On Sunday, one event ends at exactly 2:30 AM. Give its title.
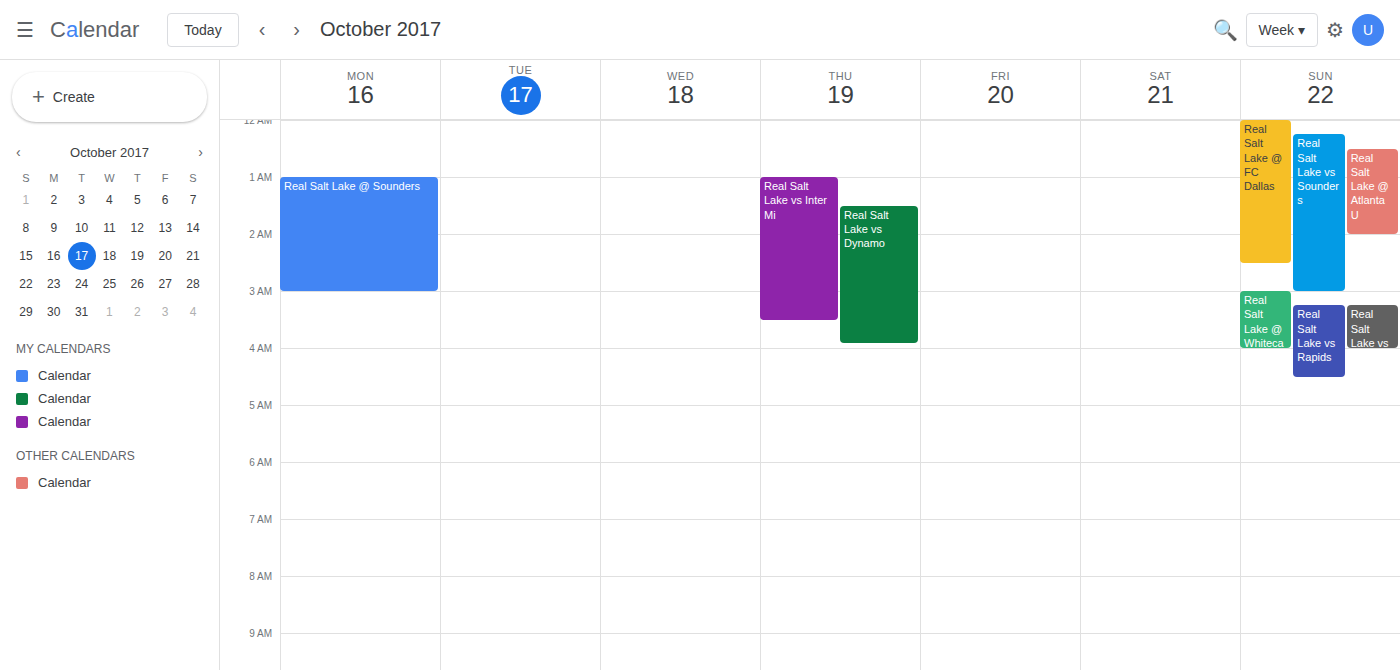
"Real Salt Lake @ FC Dallas"